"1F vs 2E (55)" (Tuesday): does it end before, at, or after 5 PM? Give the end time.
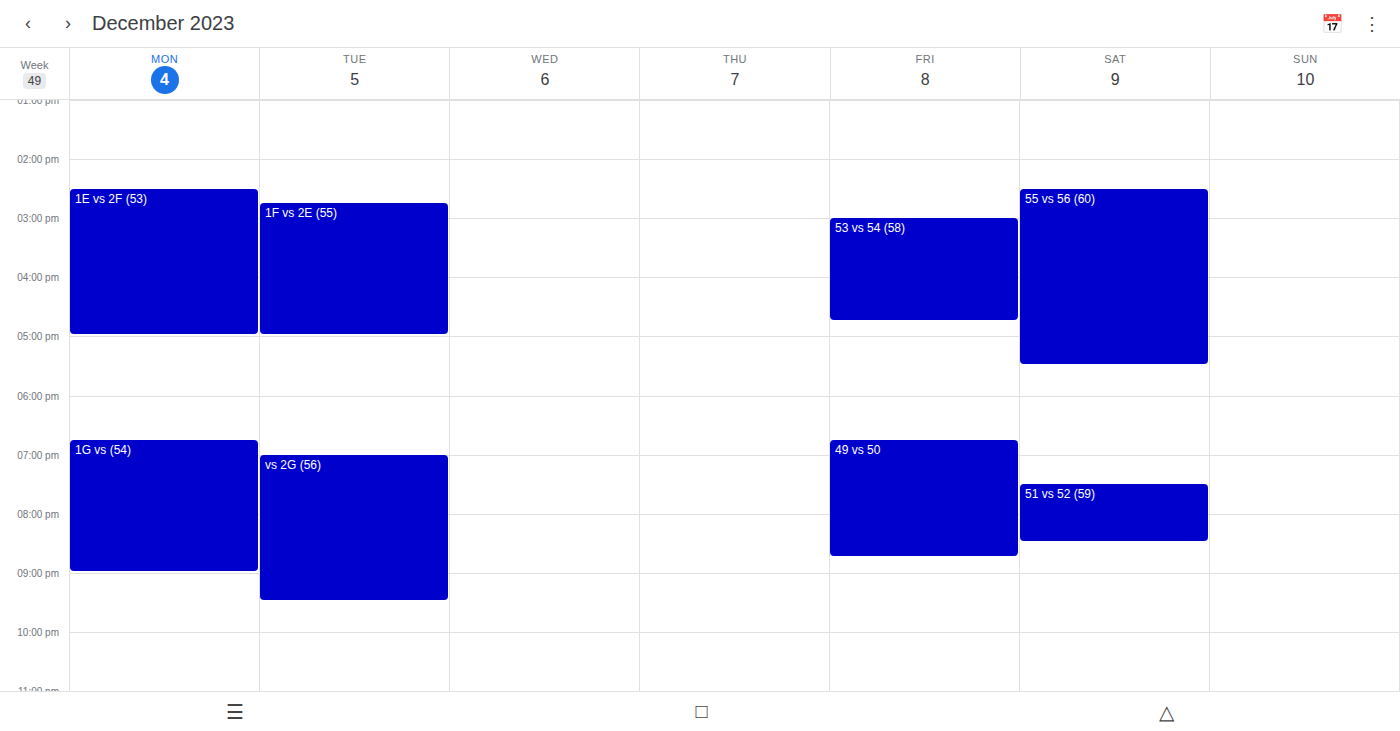
5:00 PM -- exactly at 5 PM, on the 5 PM line.